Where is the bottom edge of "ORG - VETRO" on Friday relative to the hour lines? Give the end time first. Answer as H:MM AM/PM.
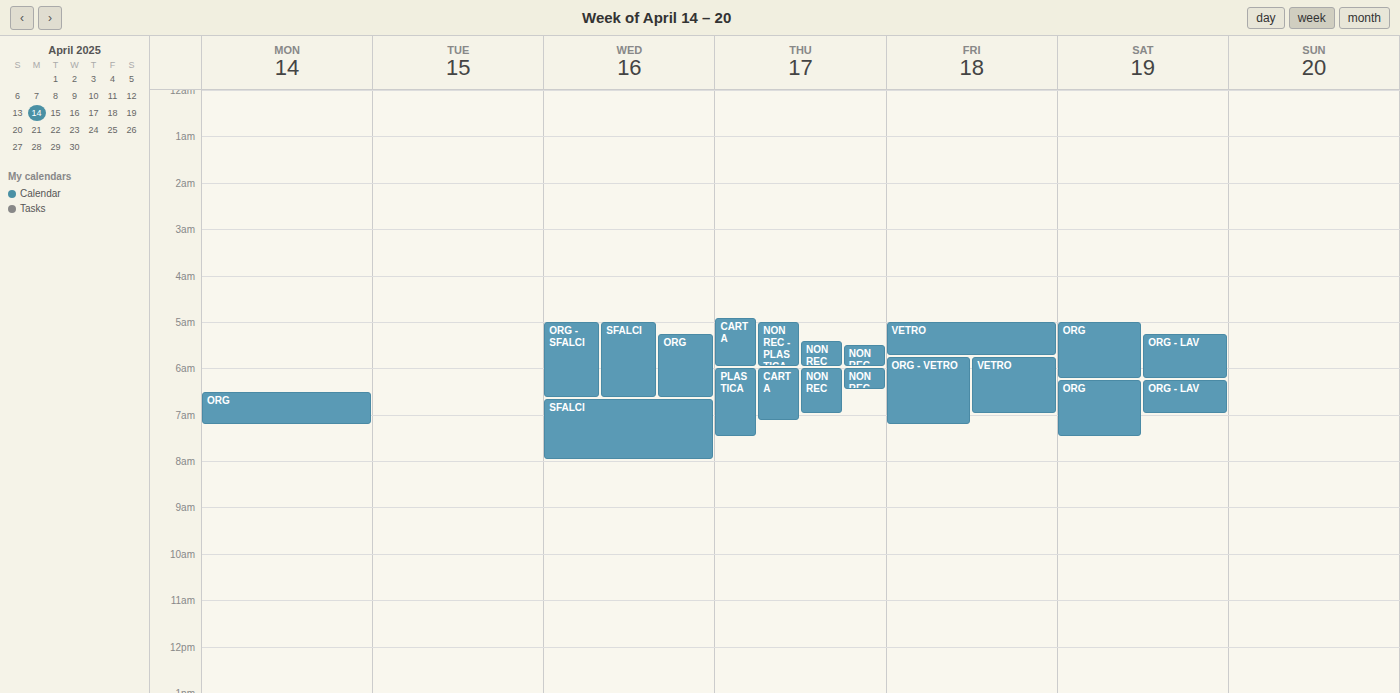
7:15 AM -- neither: a quarter of the way from the 7 AM line to the 8 AM line.